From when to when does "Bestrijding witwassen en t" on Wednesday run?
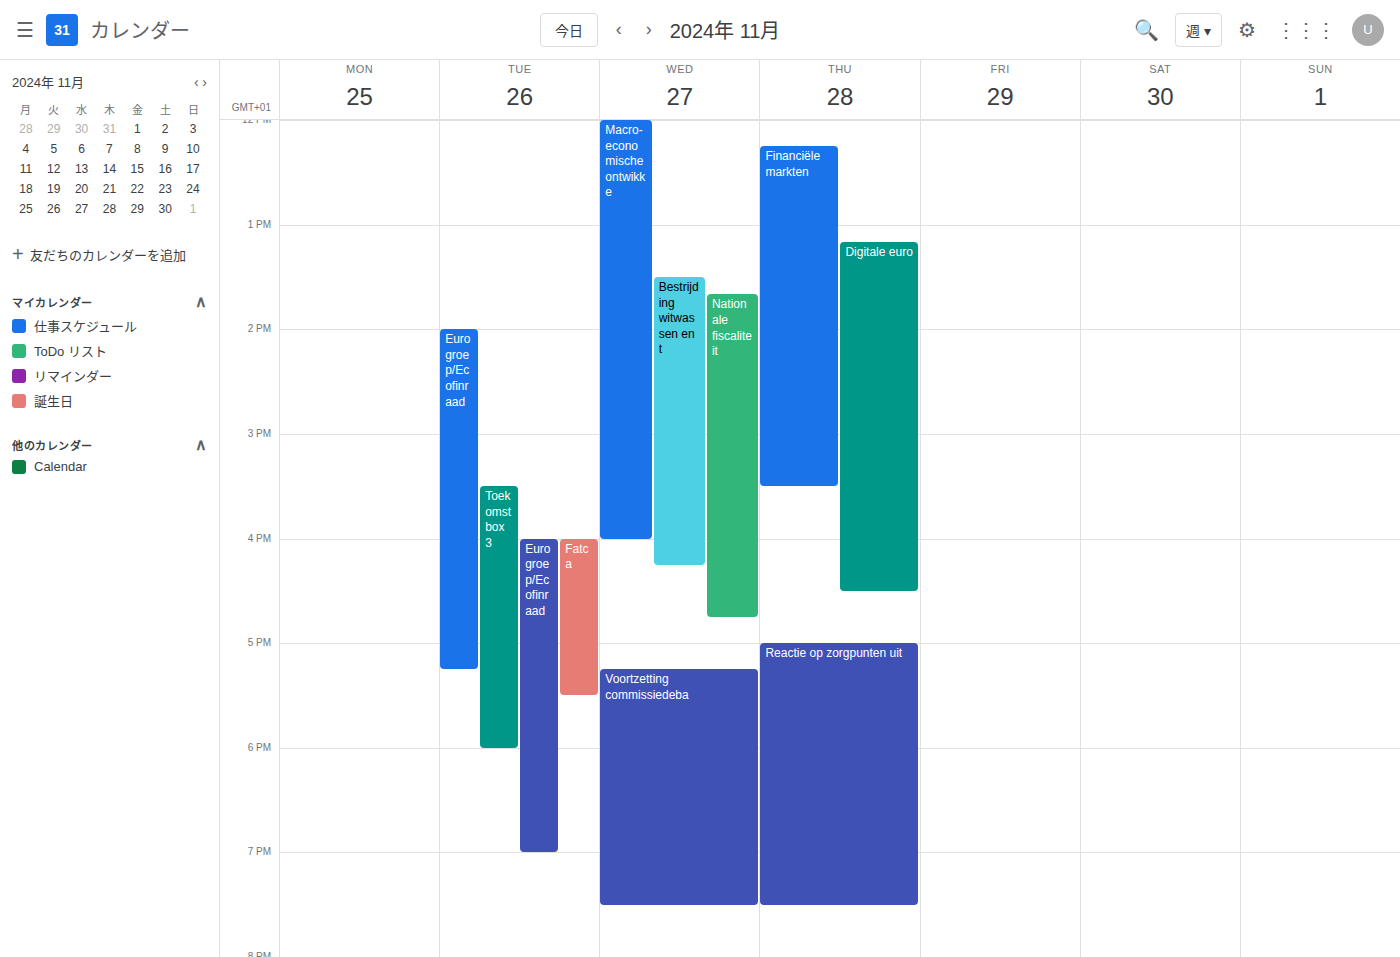
1:30 PM to 4:15 PM